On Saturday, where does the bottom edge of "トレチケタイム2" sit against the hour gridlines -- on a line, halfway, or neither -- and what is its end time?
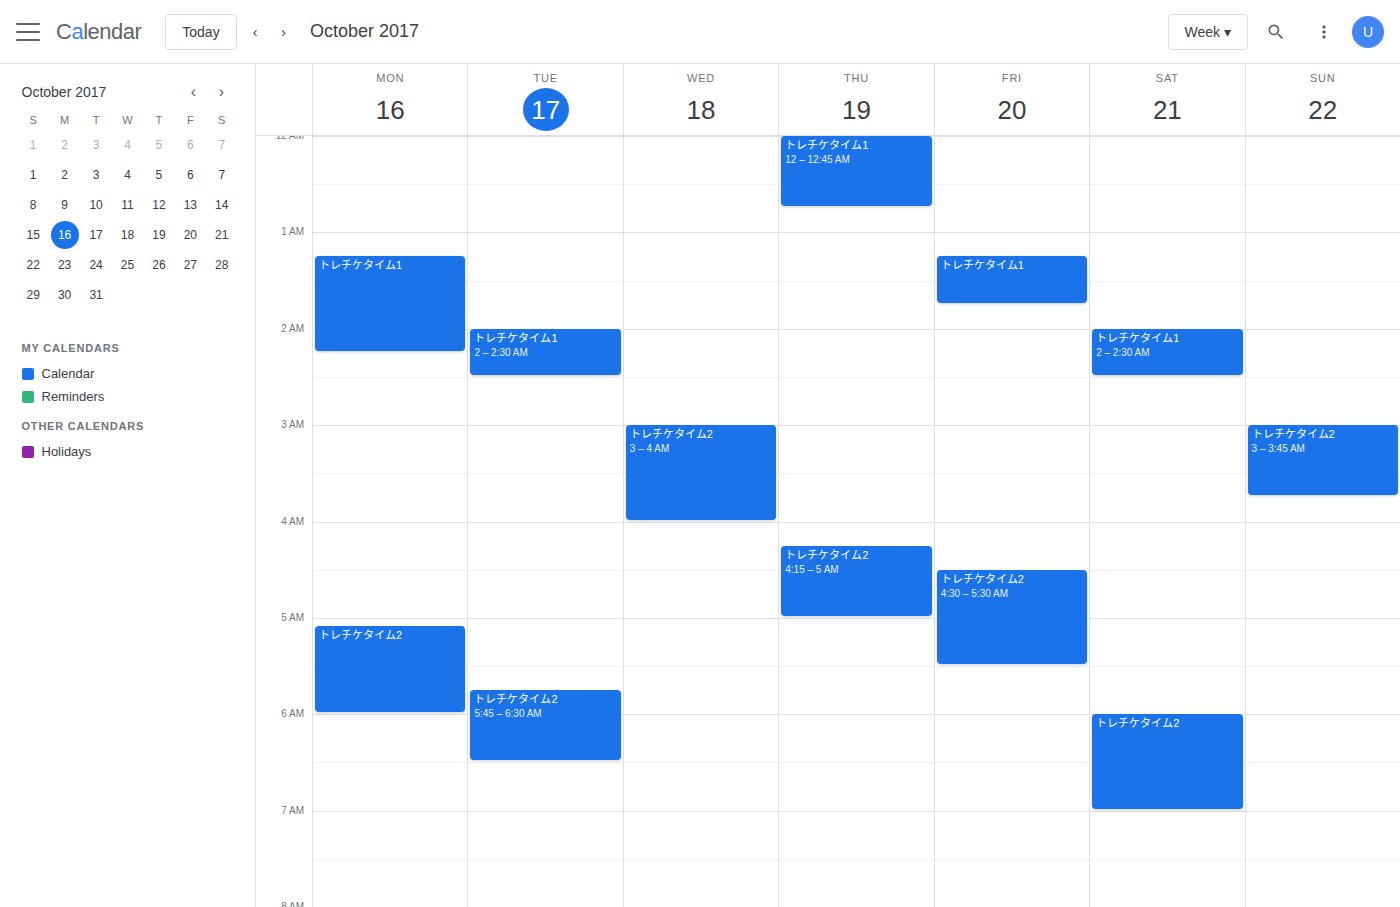
7:00 AM -- exactly on the 7 AM line.